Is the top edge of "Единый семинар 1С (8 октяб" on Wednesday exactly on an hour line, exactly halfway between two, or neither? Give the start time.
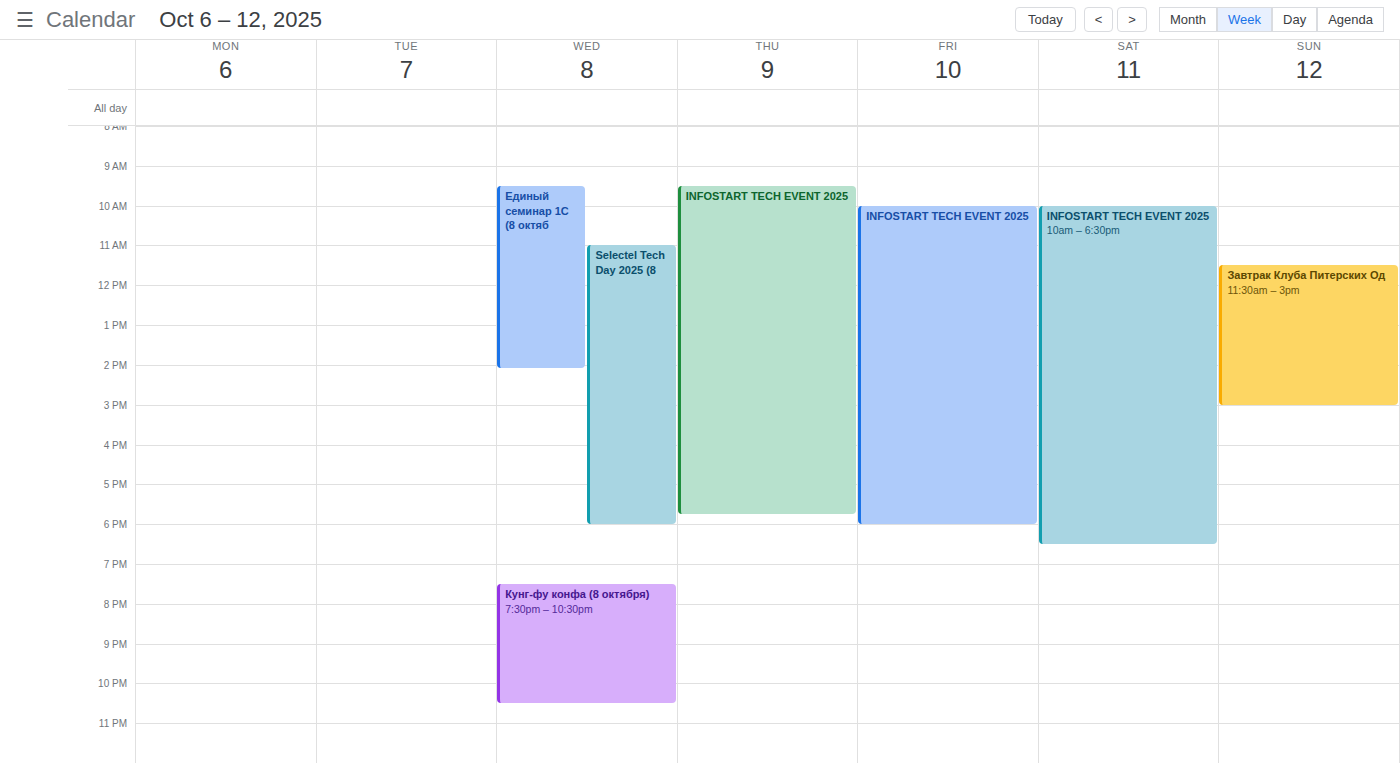
09:30 -- halfway between the 09:00 and 10:00 lines.